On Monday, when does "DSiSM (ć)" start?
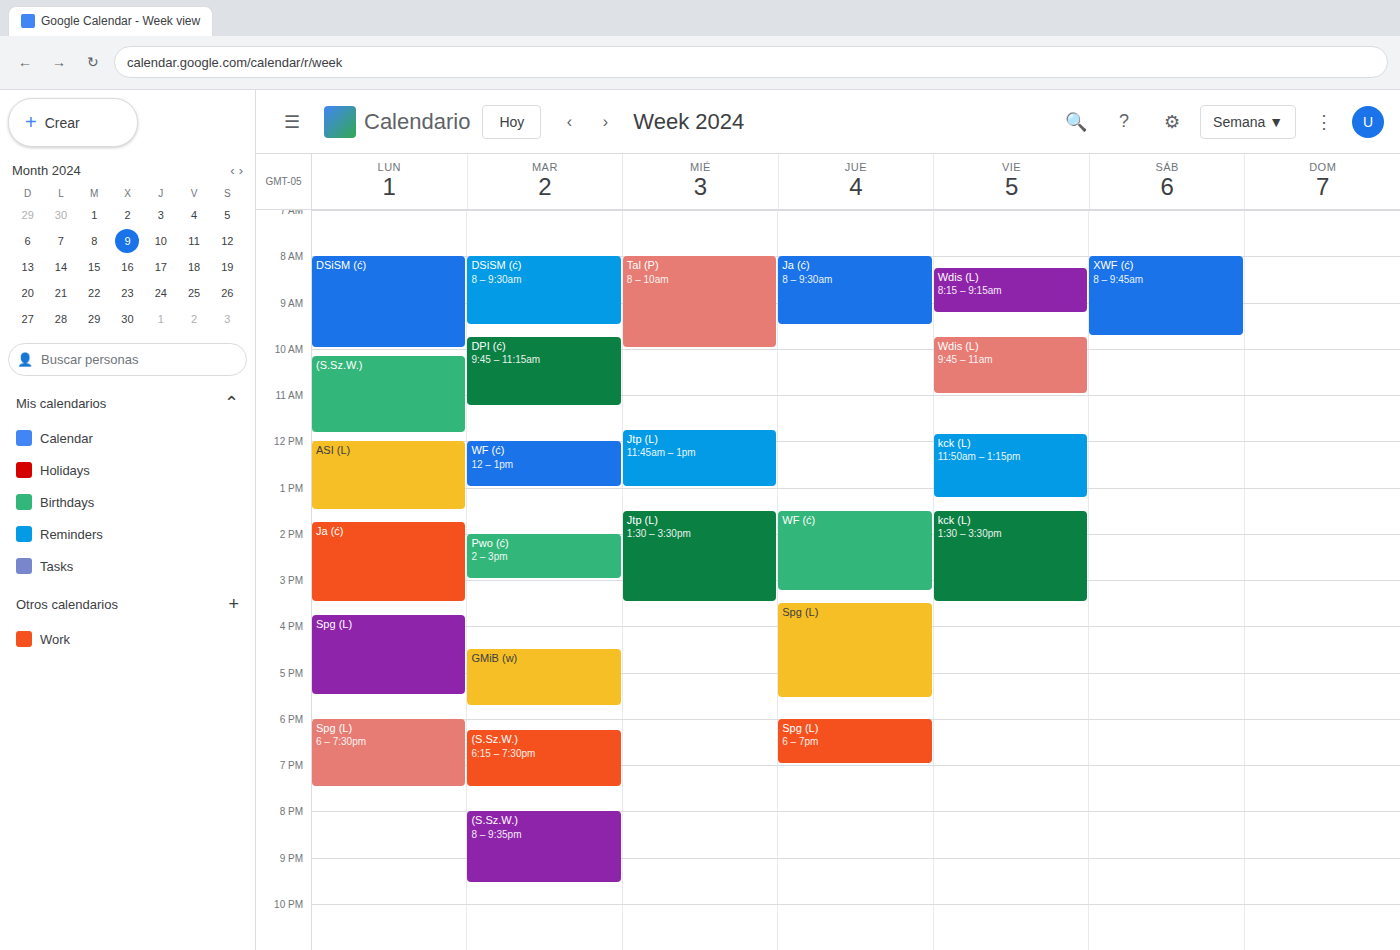
8:00 AM